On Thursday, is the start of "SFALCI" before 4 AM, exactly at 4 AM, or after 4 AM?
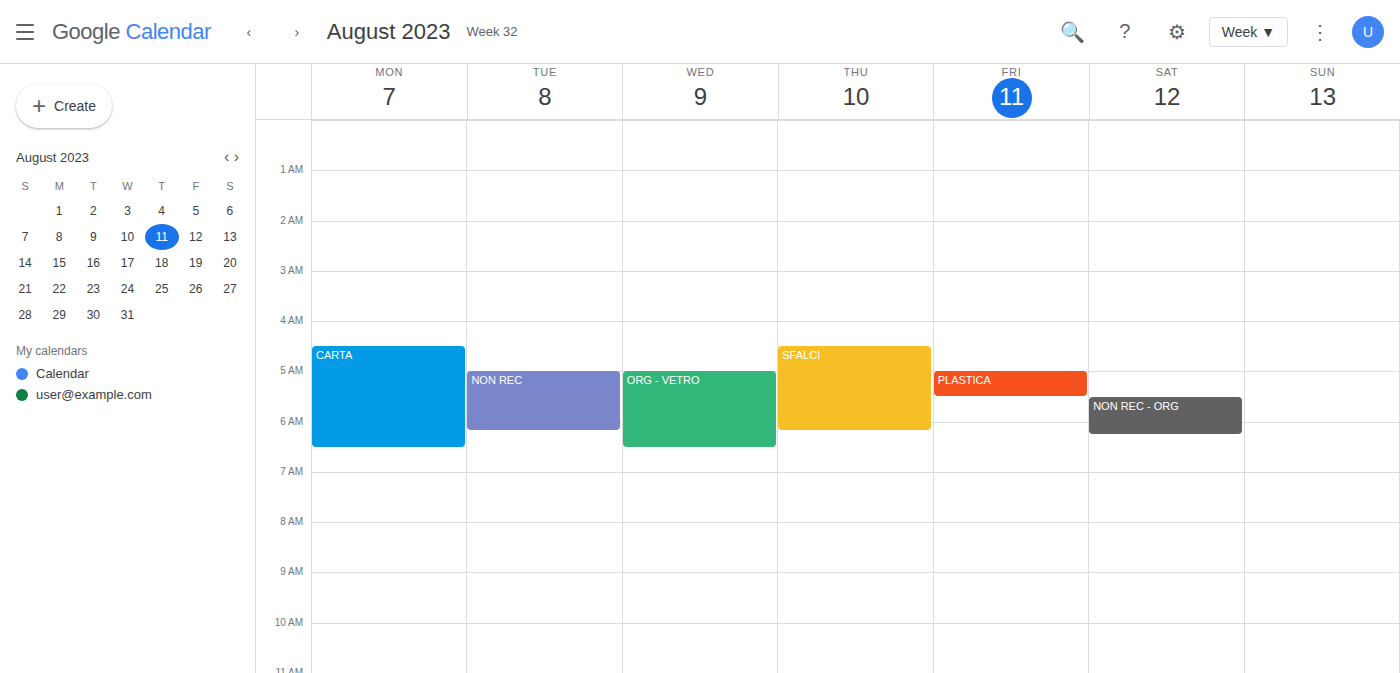
4:30 AM -- after 4 AM, 30 minutes below the 4 AM line.